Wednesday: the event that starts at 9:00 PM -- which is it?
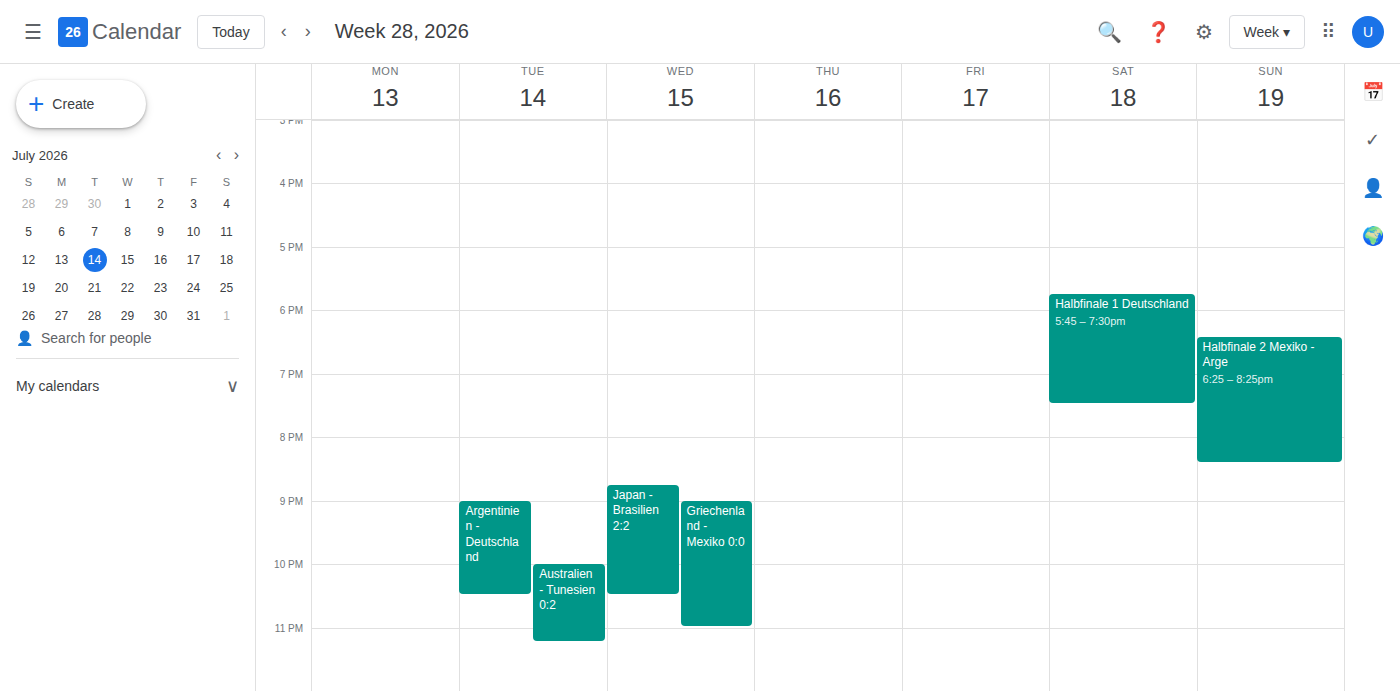
"Griechenland - Mexiko 0:0"